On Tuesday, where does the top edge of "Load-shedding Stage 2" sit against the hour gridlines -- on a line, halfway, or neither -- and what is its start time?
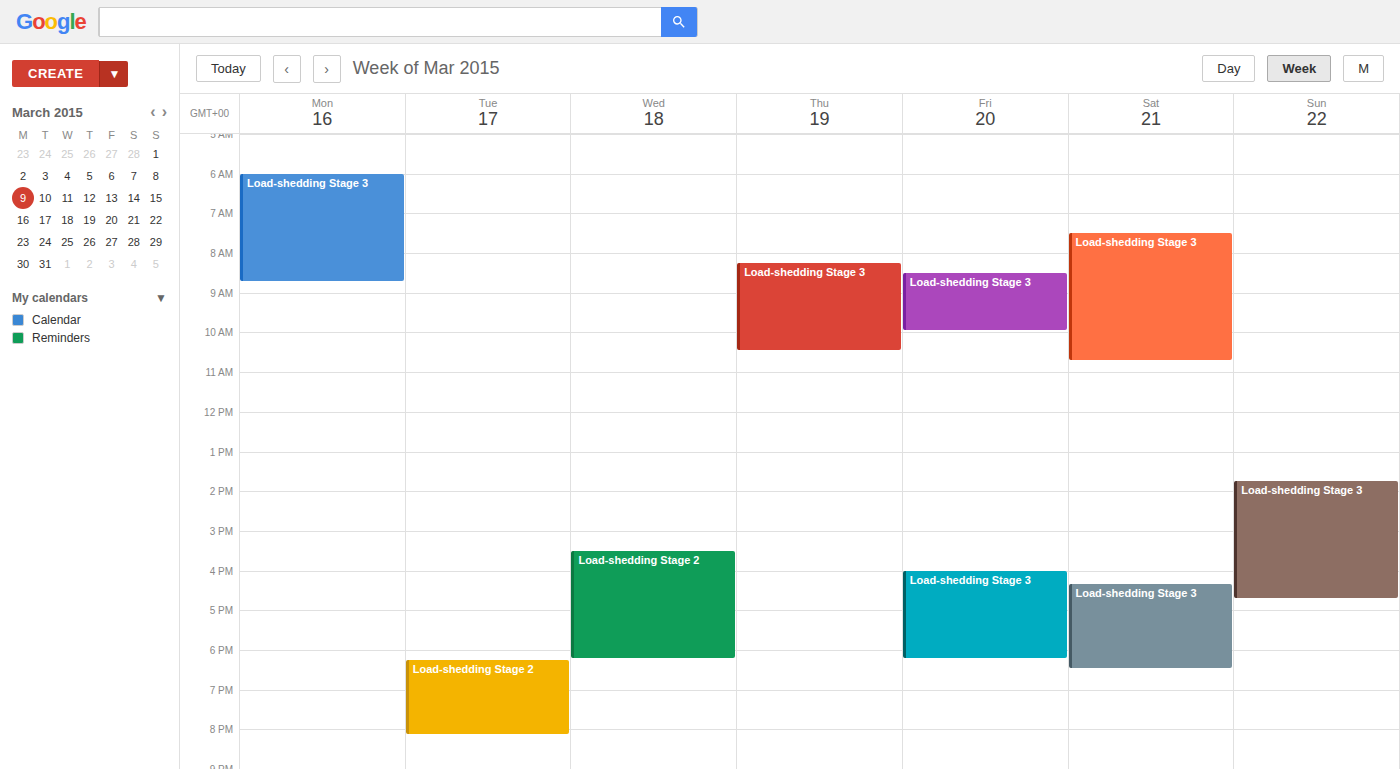
18:15 -- neither: a quarter of the way from the 18:00 line to the 19:00 line.